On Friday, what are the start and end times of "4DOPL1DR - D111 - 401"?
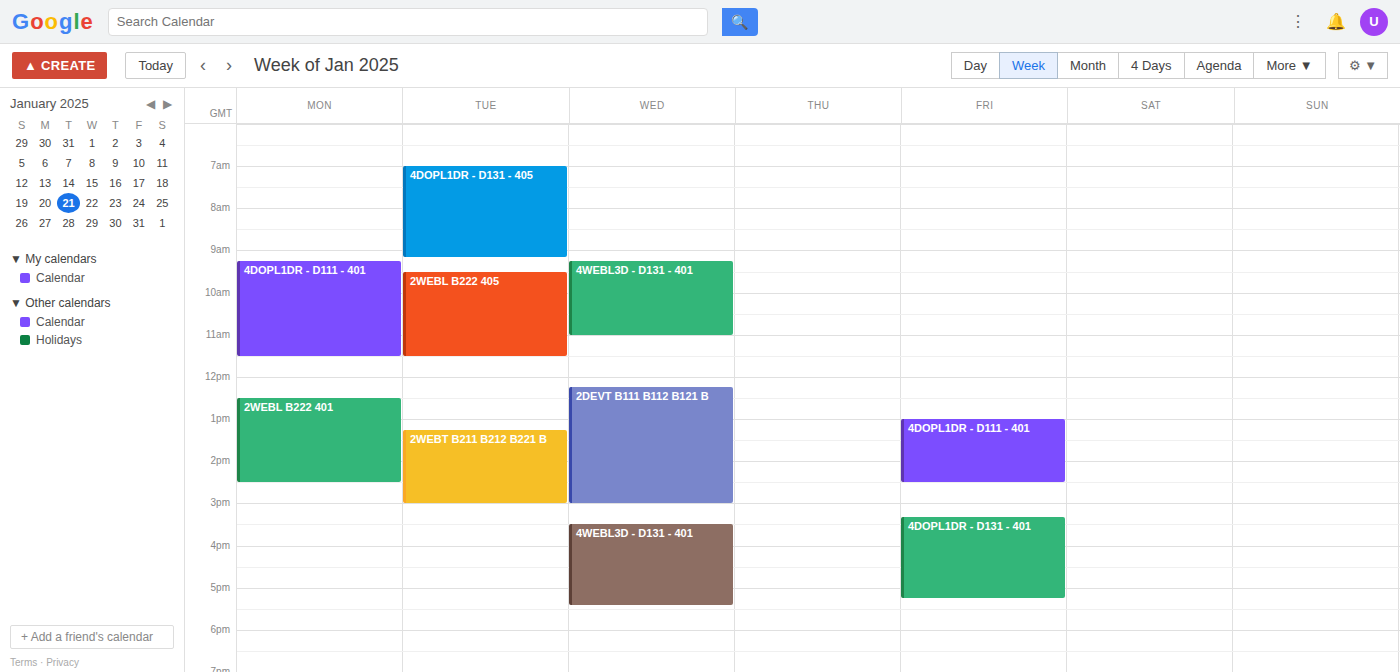
1:00 PM to 2:30 PM